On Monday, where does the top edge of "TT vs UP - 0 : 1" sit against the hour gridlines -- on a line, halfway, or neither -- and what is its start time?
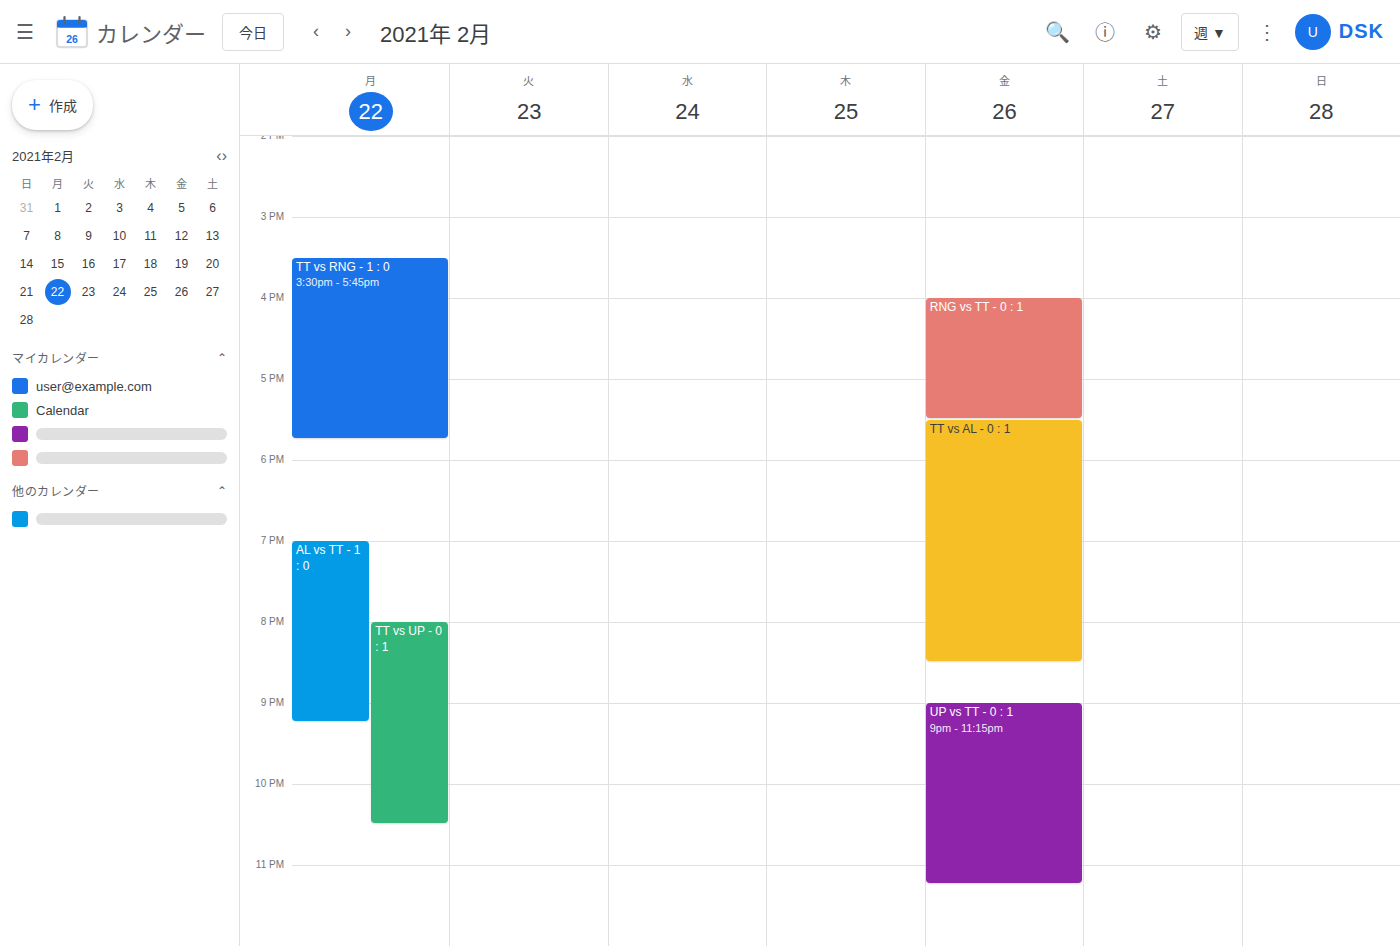
8:00 PM -- exactly on the 8 PM line.